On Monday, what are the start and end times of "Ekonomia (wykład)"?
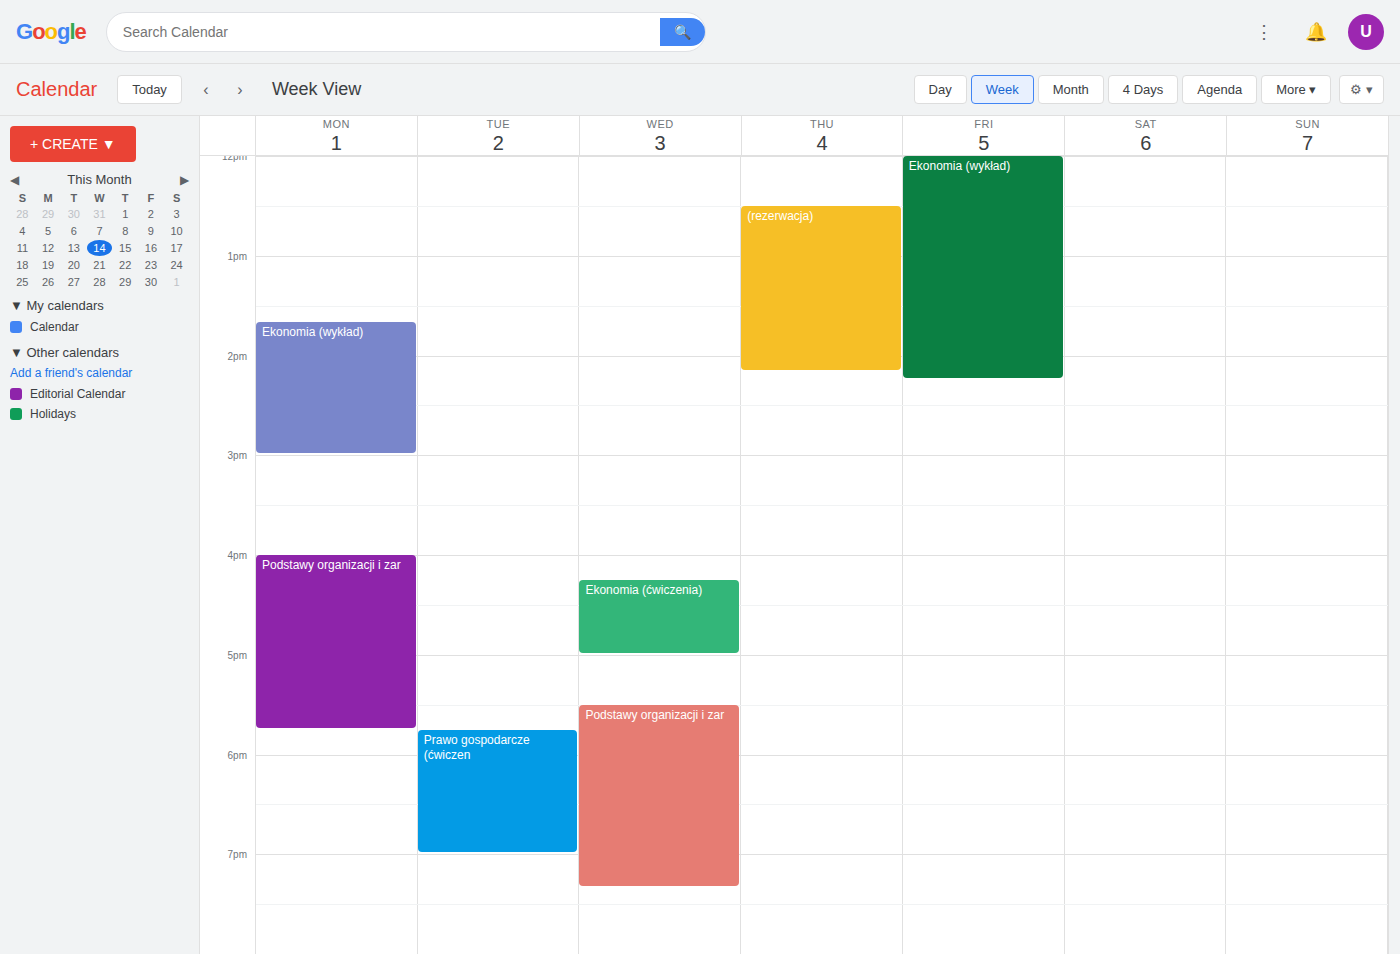
1:40 PM to 3:00 PM